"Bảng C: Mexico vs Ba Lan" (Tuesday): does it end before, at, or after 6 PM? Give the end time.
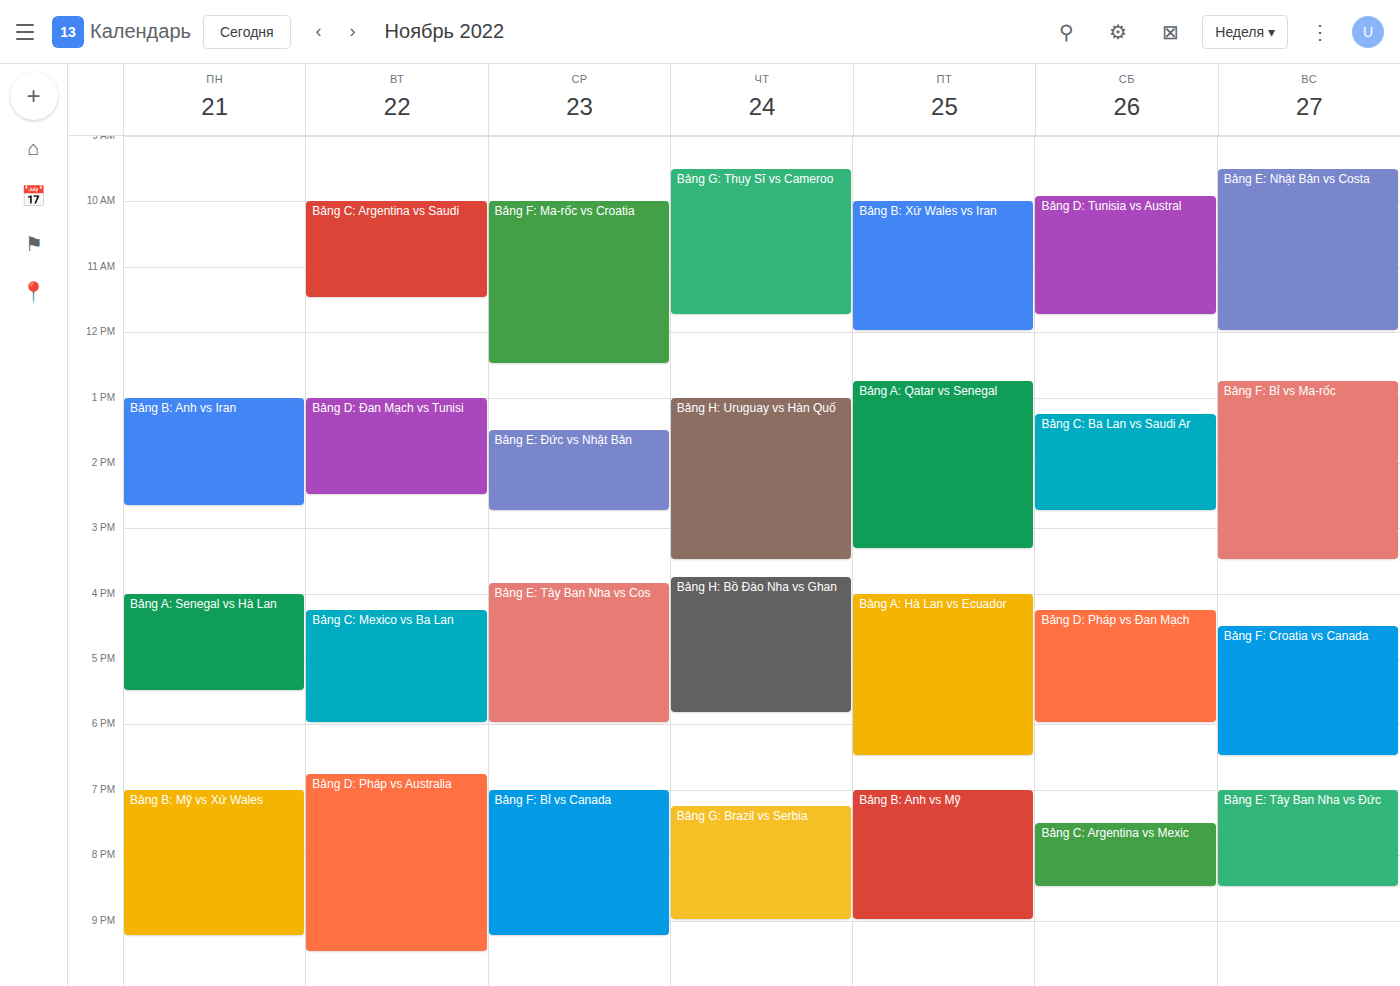
6:00 PM -- exactly at 6 PM, on the 6 PM line.